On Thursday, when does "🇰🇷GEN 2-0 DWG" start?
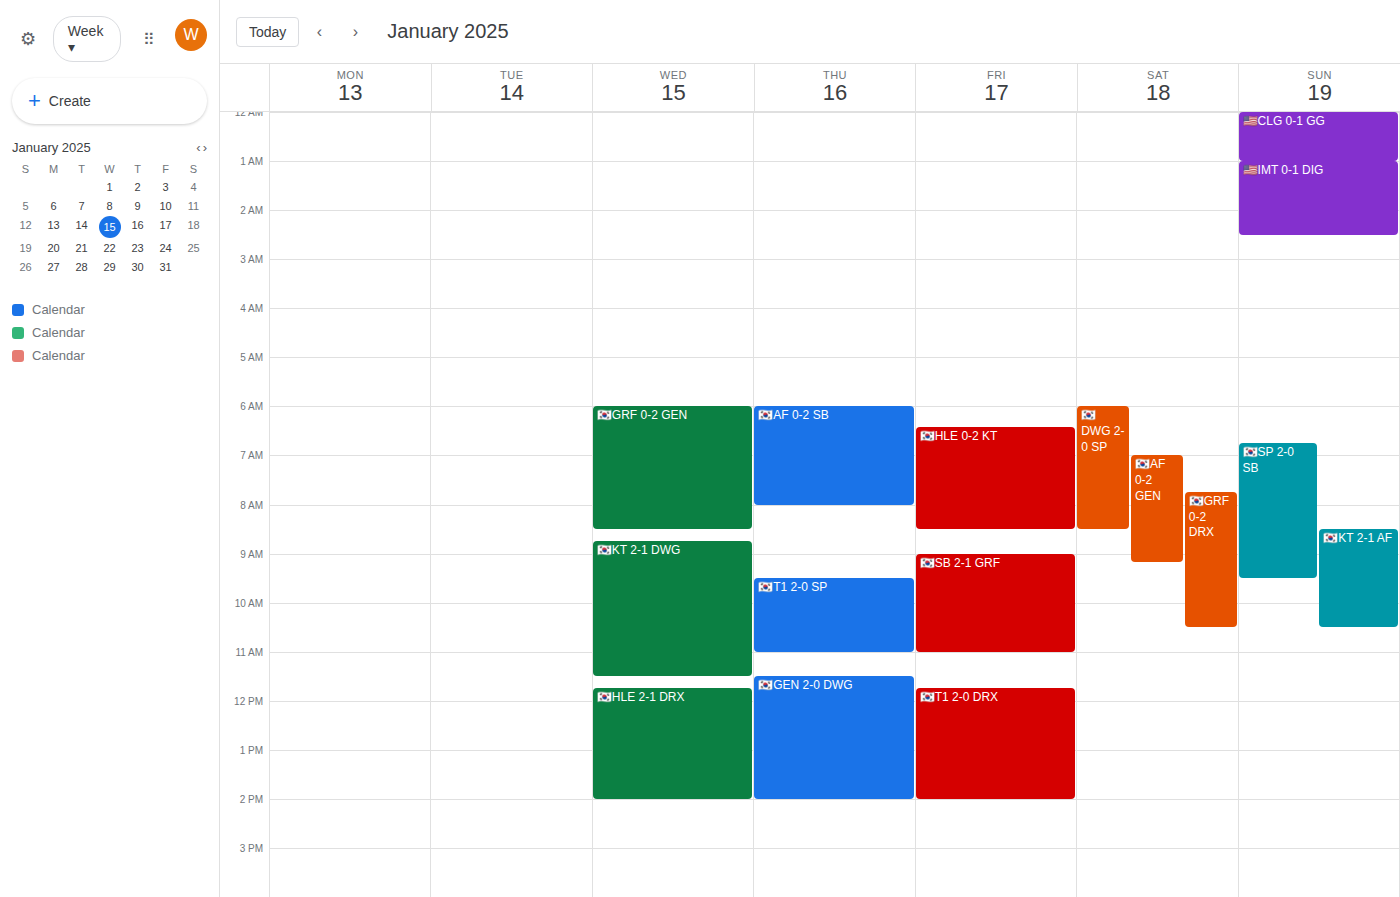
11:30